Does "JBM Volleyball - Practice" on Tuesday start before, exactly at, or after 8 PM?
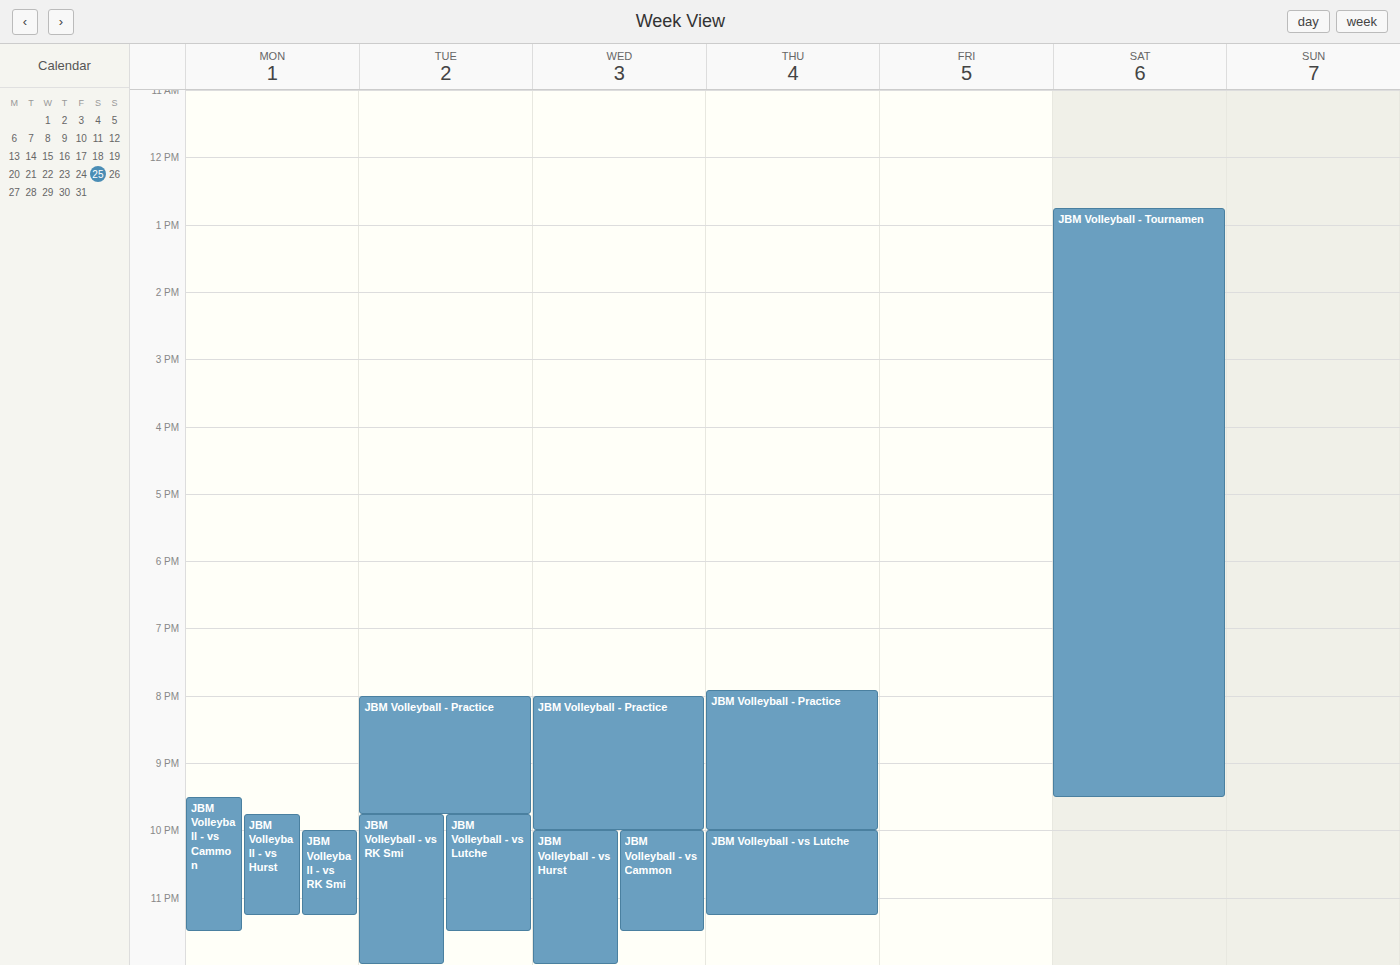
8:00 PM -- exactly at 8 PM, on the 8 PM line.